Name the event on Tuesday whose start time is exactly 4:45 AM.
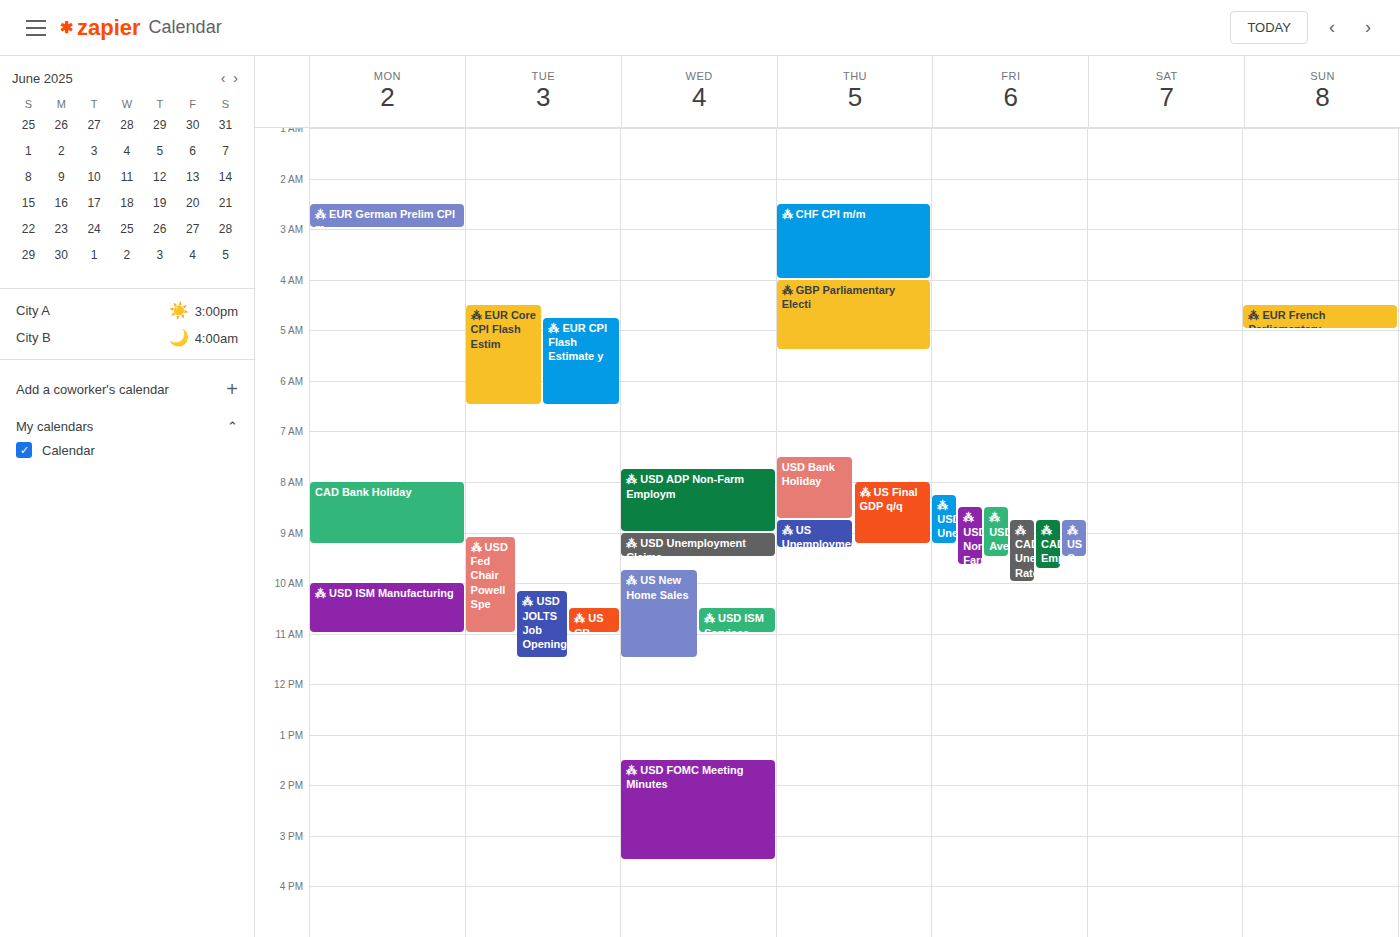
"⁂ EUR CPI Flash Estimate y"